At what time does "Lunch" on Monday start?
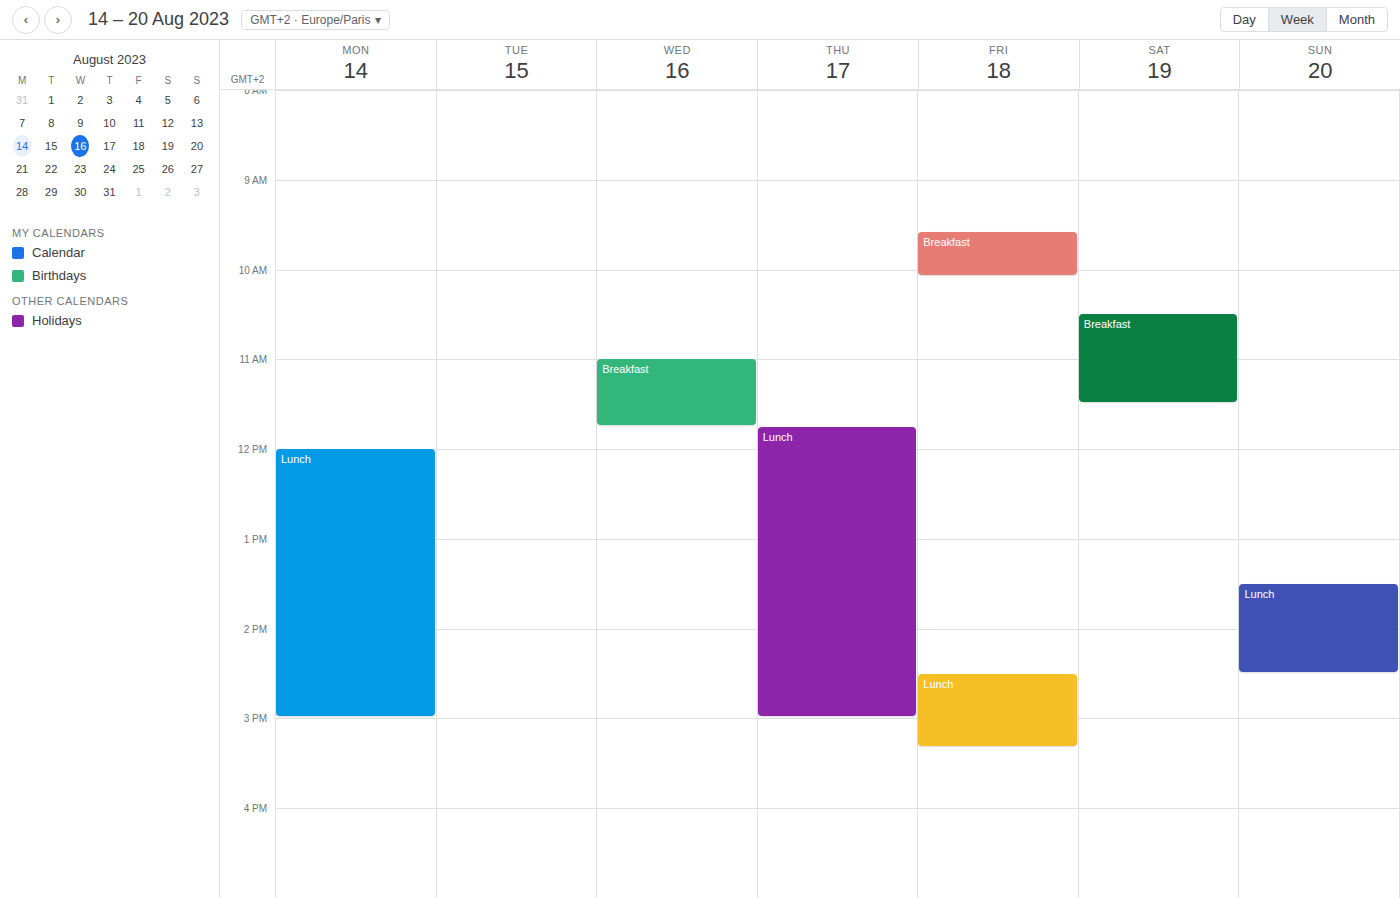
12:00 PM